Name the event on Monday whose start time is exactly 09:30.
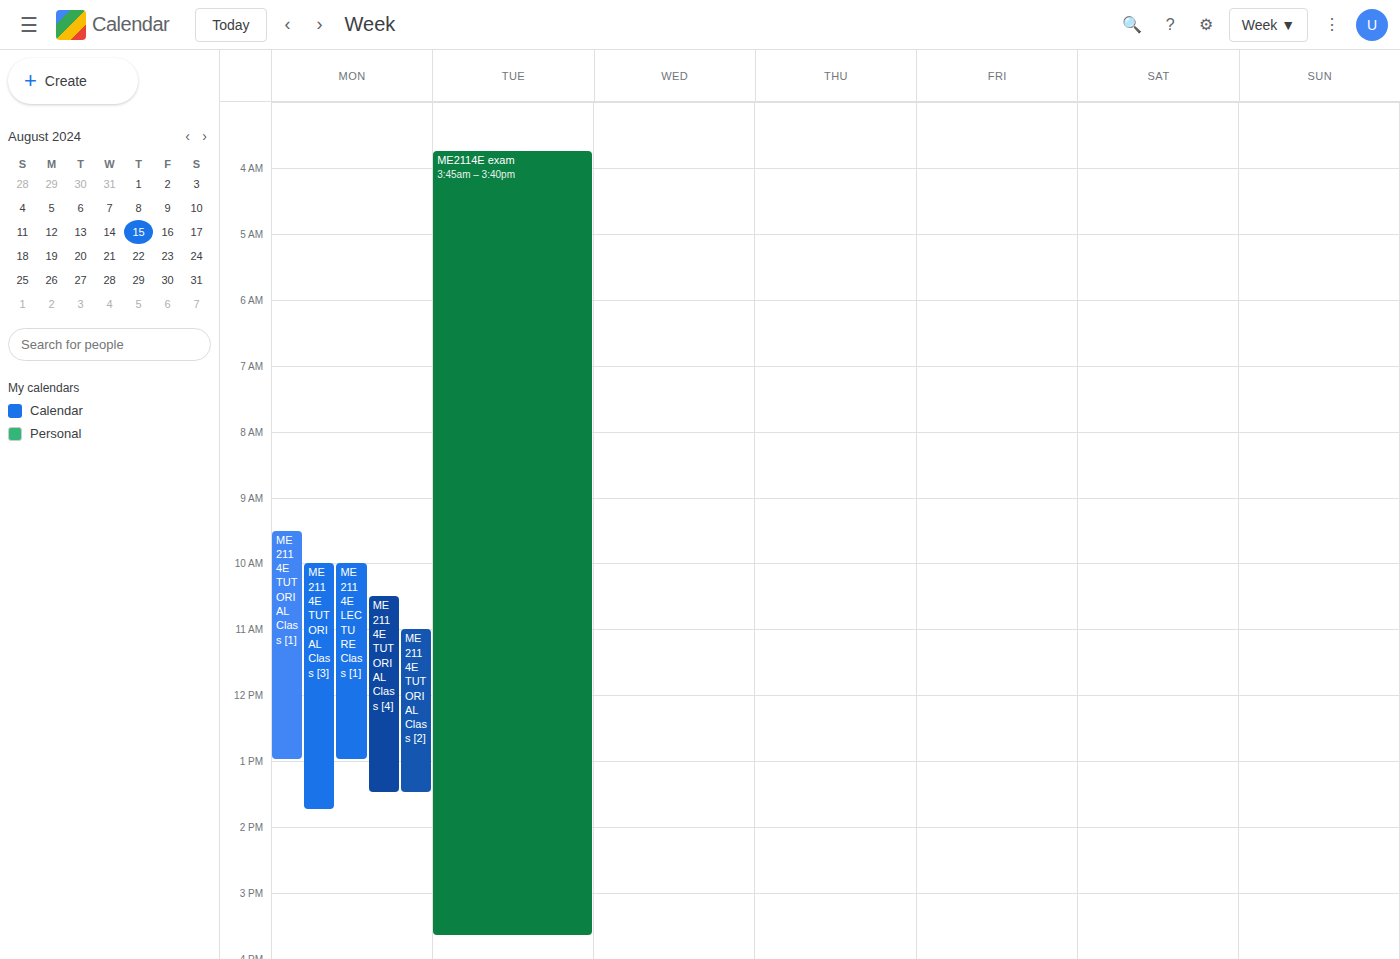
"ME2114E TUTORIAL Class [1]"